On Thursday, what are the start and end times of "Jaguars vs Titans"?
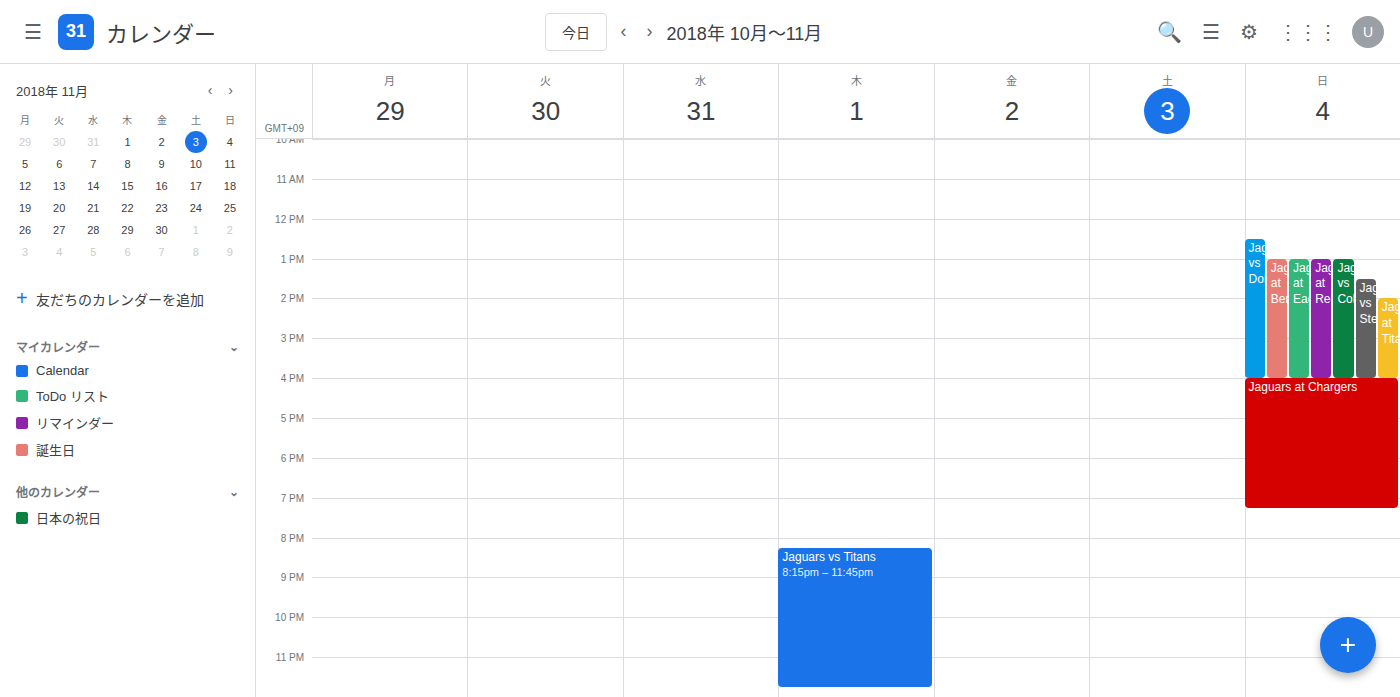
8:15 PM to 11:45 PM